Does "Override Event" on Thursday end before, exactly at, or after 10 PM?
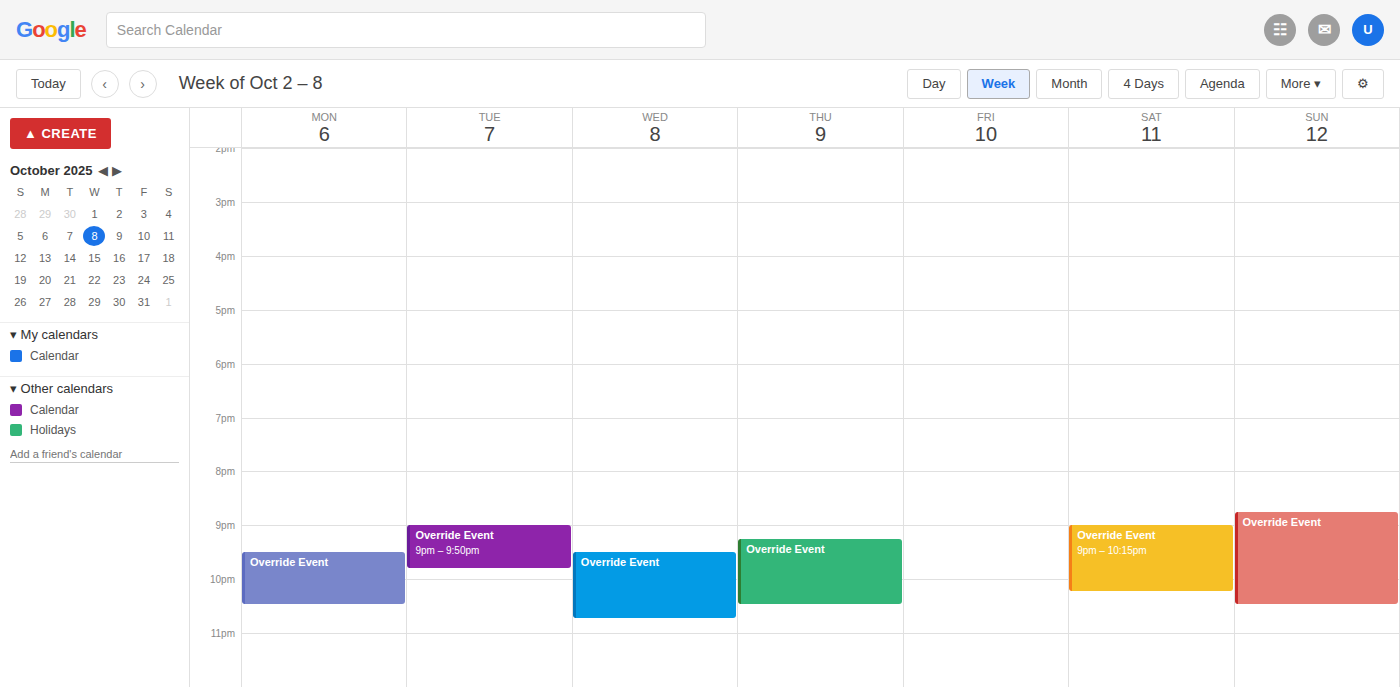
10:30 PM -- after 10 PM, 30 minutes below the 10 PM line.